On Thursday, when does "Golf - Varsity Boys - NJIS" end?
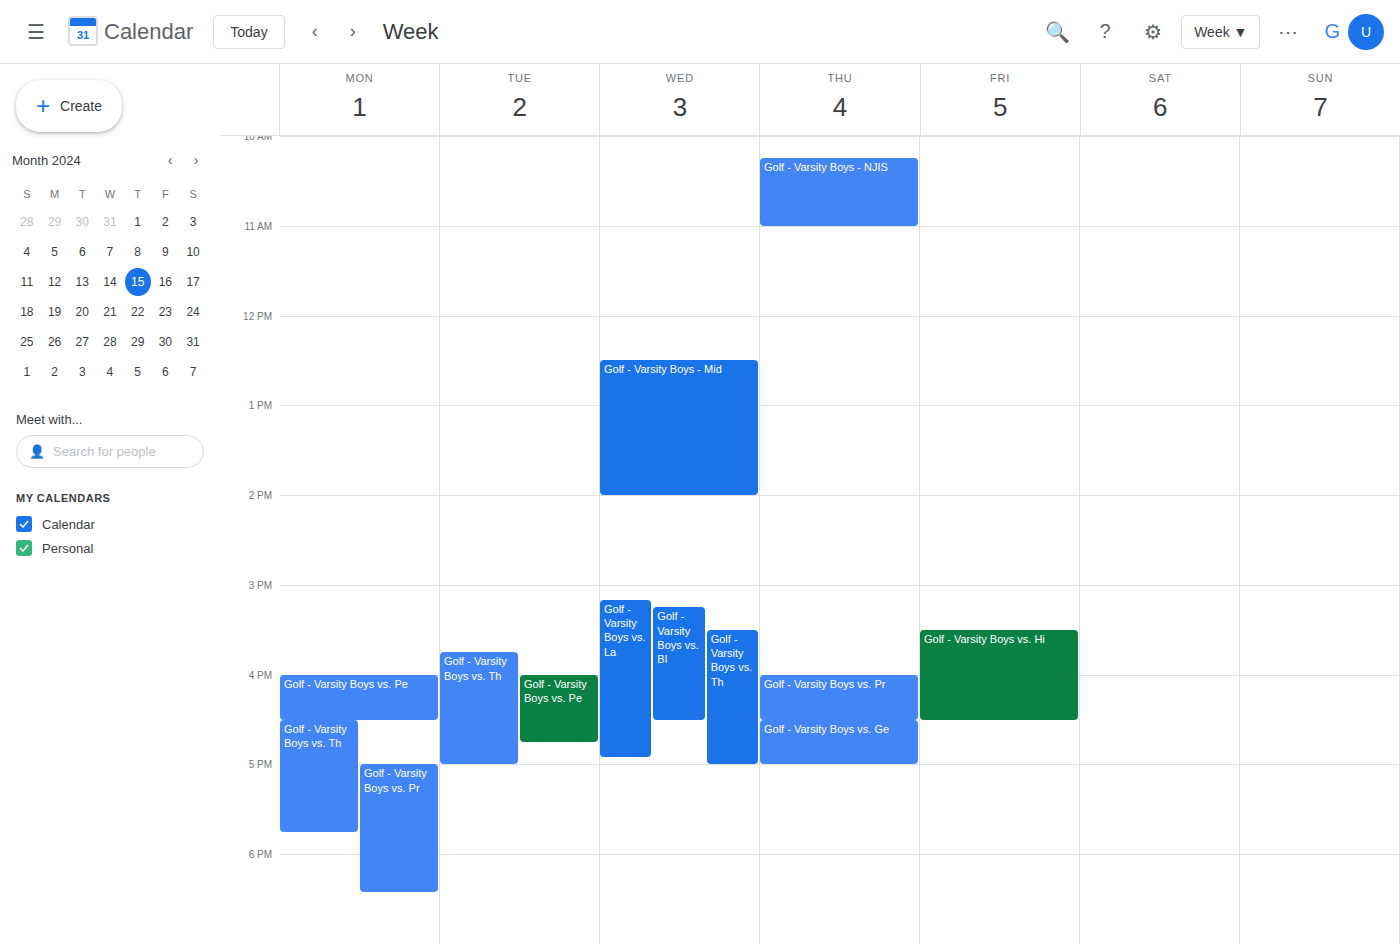
11:00 AM